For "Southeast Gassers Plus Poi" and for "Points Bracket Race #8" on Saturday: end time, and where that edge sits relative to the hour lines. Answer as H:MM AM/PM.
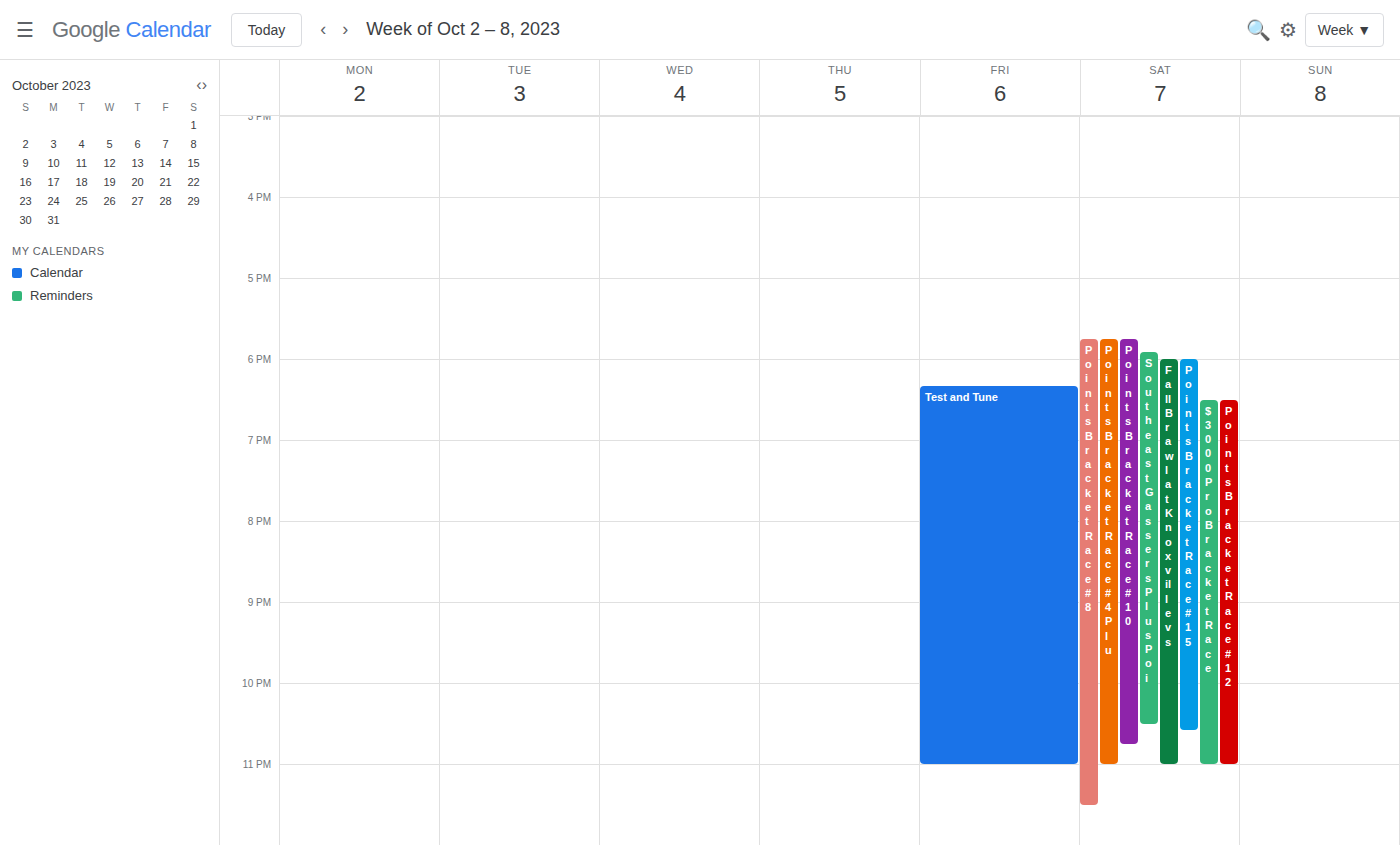
"Southeast Gassers Plus Poi": 10:30 PM, halfway between the 10 PM and 11 PM lines. "Points Bracket Race #8": 11:30 PM, halfway between the 11 PM and 12 AM lines.